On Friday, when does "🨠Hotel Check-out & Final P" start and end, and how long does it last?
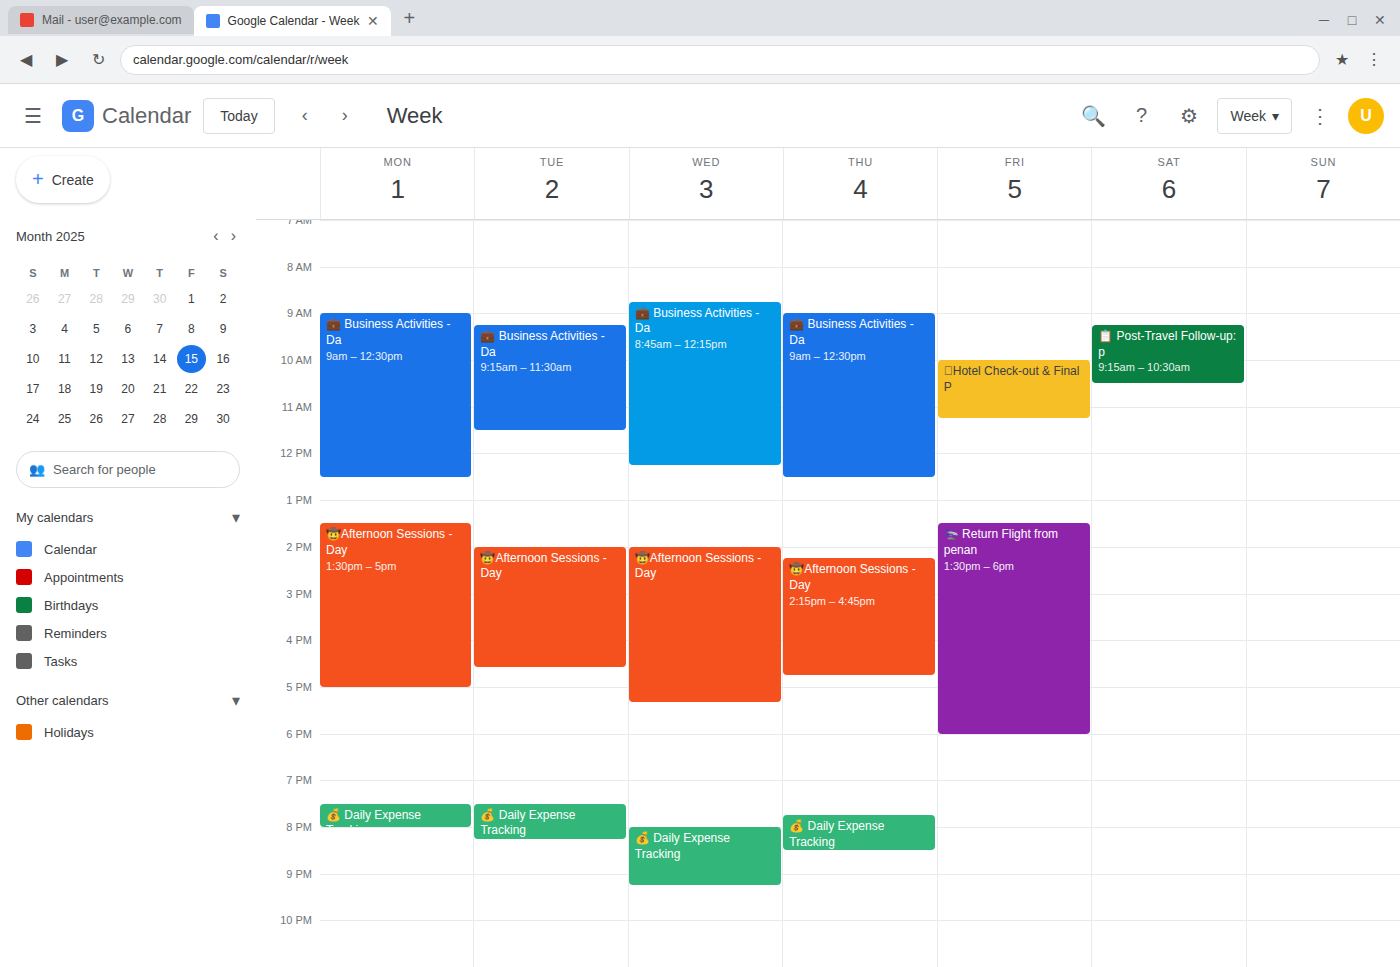
10:00 AM to 11:15 AM, 1 hour 15 minutes